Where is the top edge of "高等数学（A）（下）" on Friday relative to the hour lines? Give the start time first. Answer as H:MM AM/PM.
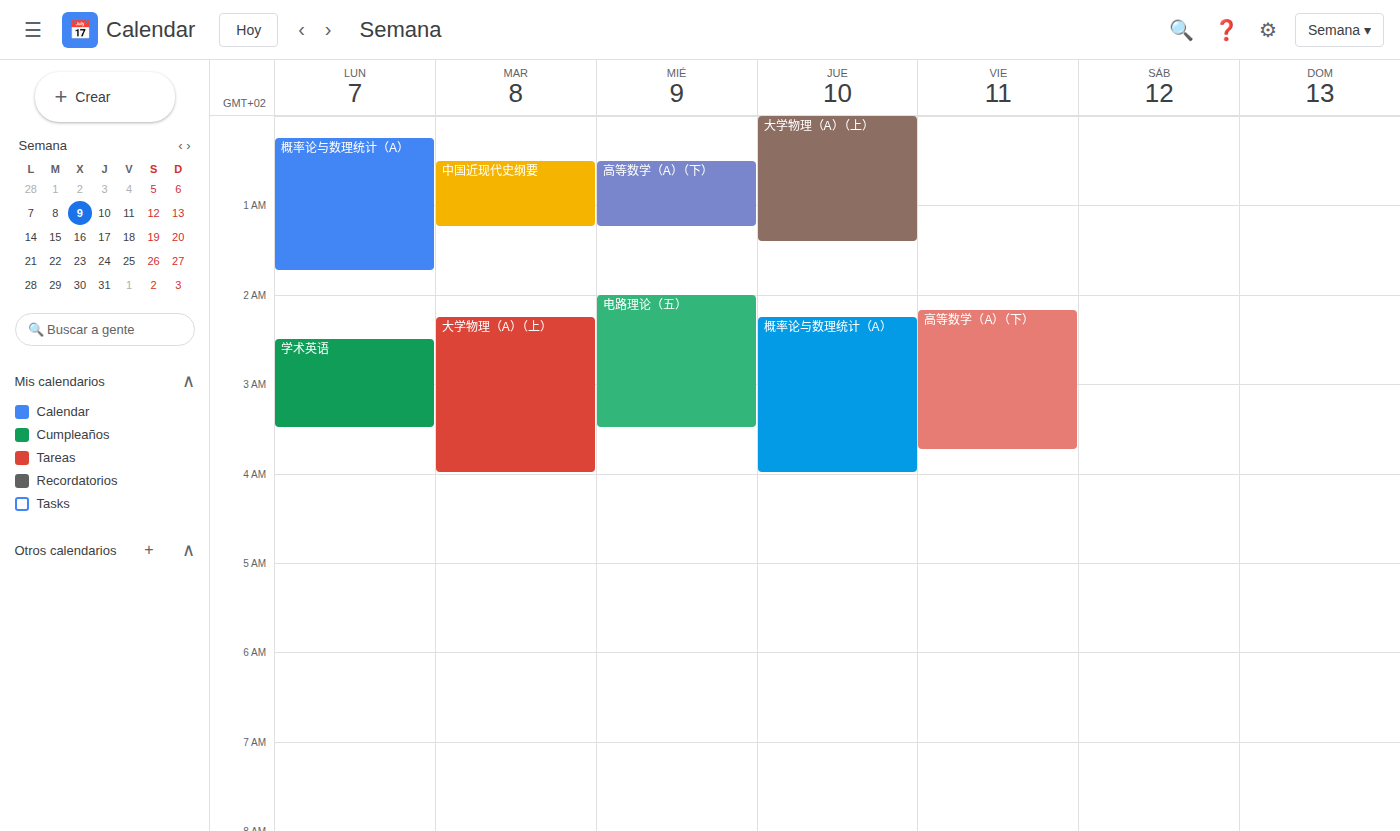
2:10 AM -- neither: 10 minutes below the 2 AM line and 50 minutes above the 3 AM line.